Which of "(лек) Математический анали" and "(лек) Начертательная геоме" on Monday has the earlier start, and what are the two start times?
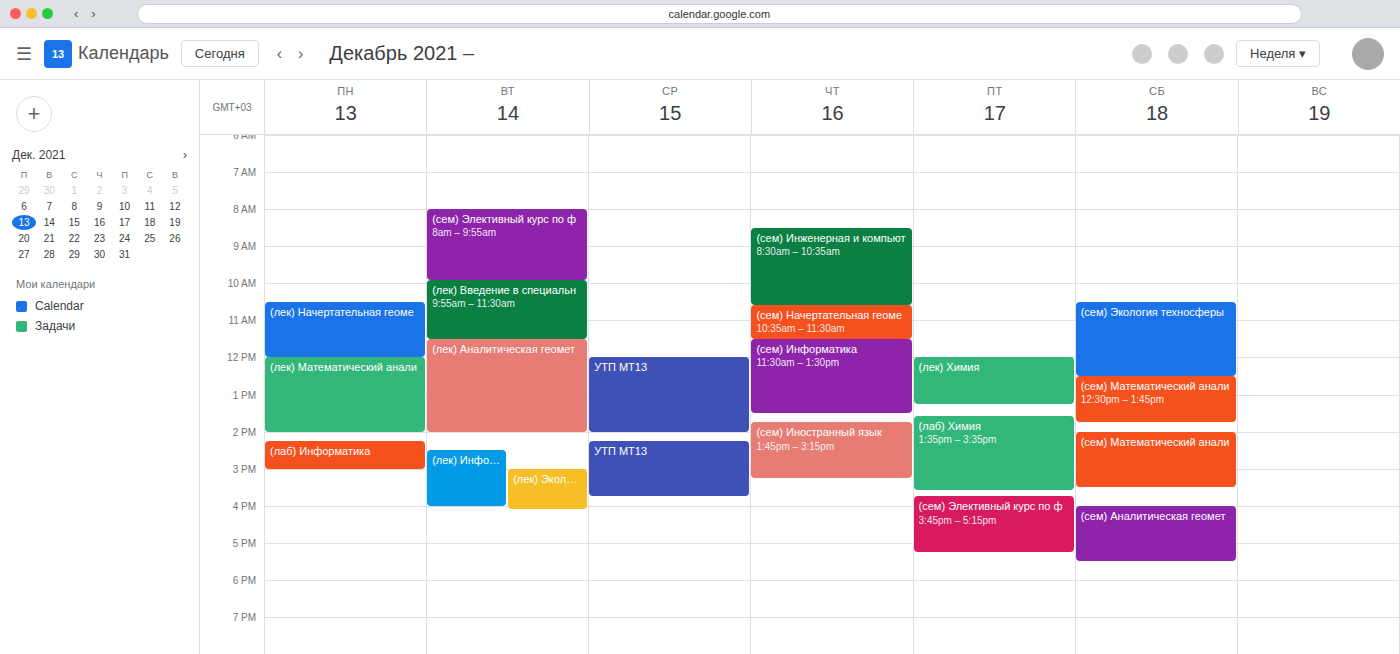
"(лек) Начертательная геоме" 10:30; "(лек) Математический анали" 12:00.